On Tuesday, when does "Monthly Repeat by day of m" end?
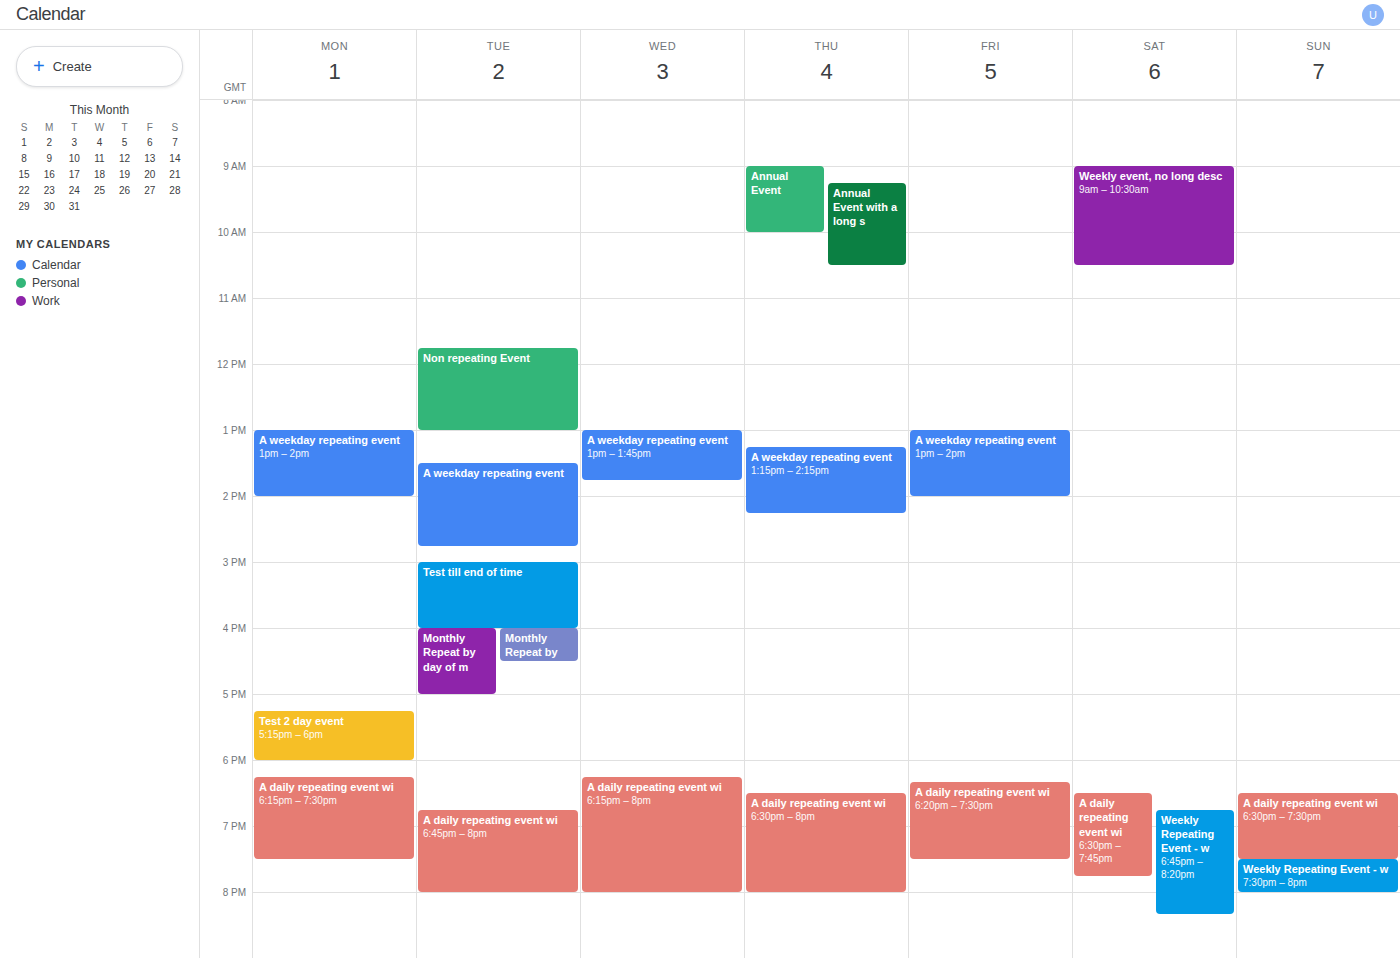
5:00 PM